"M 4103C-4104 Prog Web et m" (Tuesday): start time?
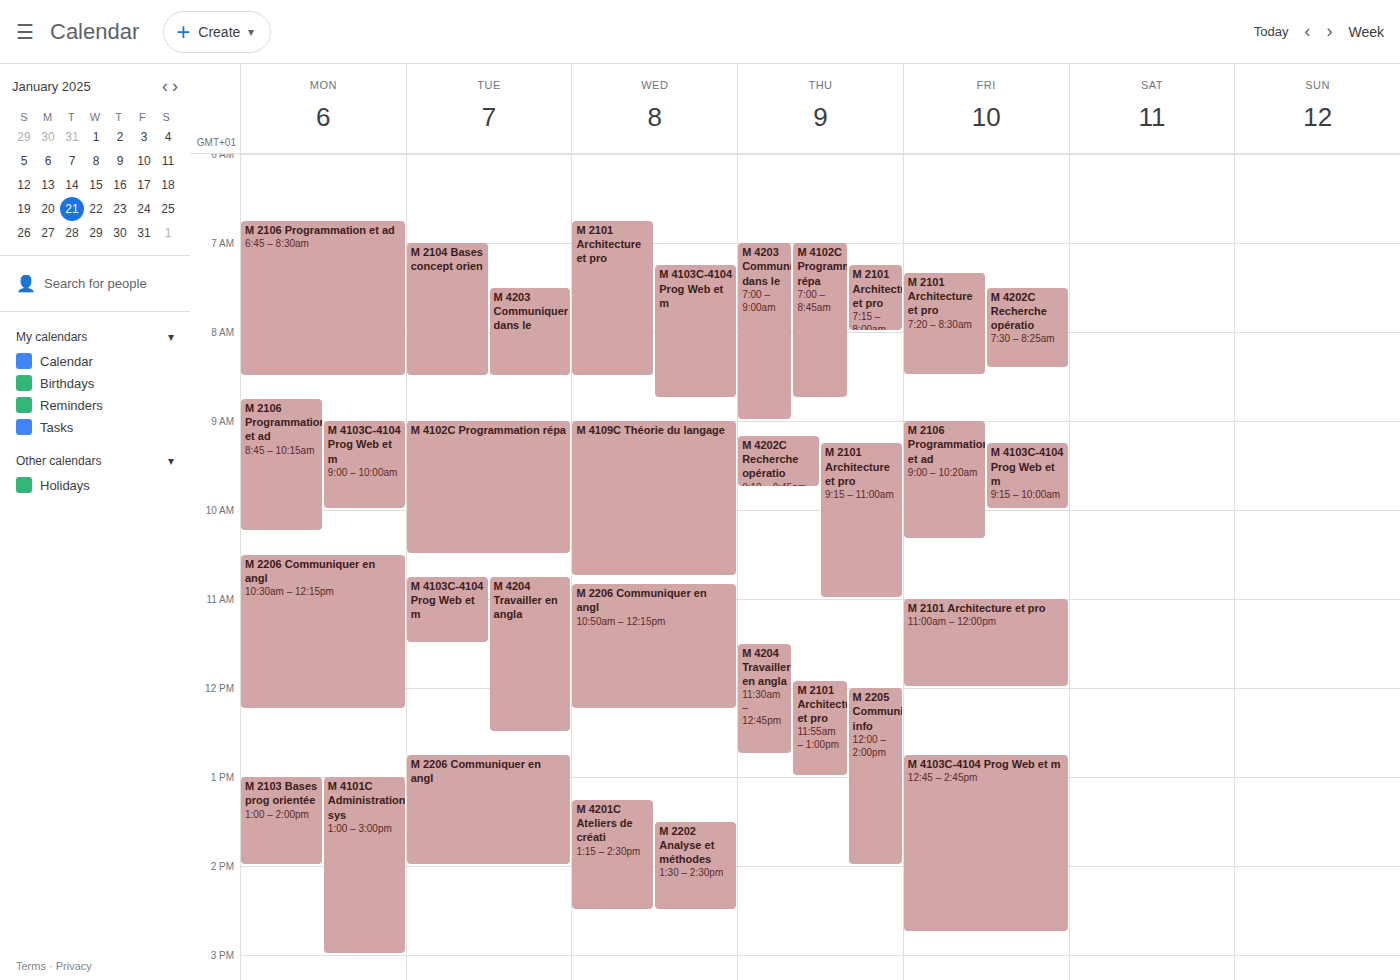
10:45 AM